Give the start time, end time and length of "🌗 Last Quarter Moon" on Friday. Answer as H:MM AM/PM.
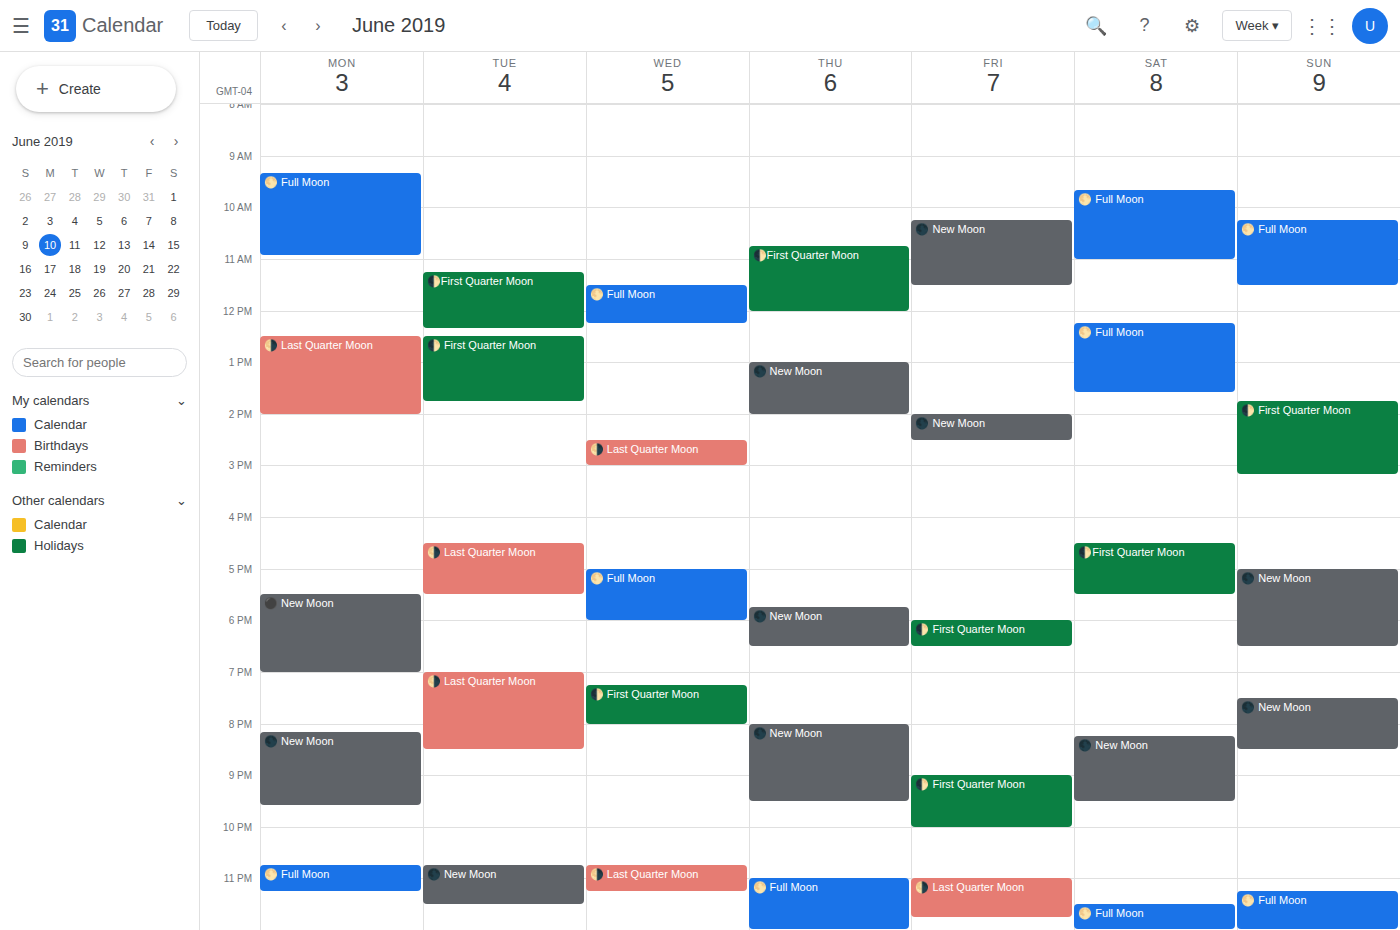
11:00 PM to 11:45 PM, 45 minutes